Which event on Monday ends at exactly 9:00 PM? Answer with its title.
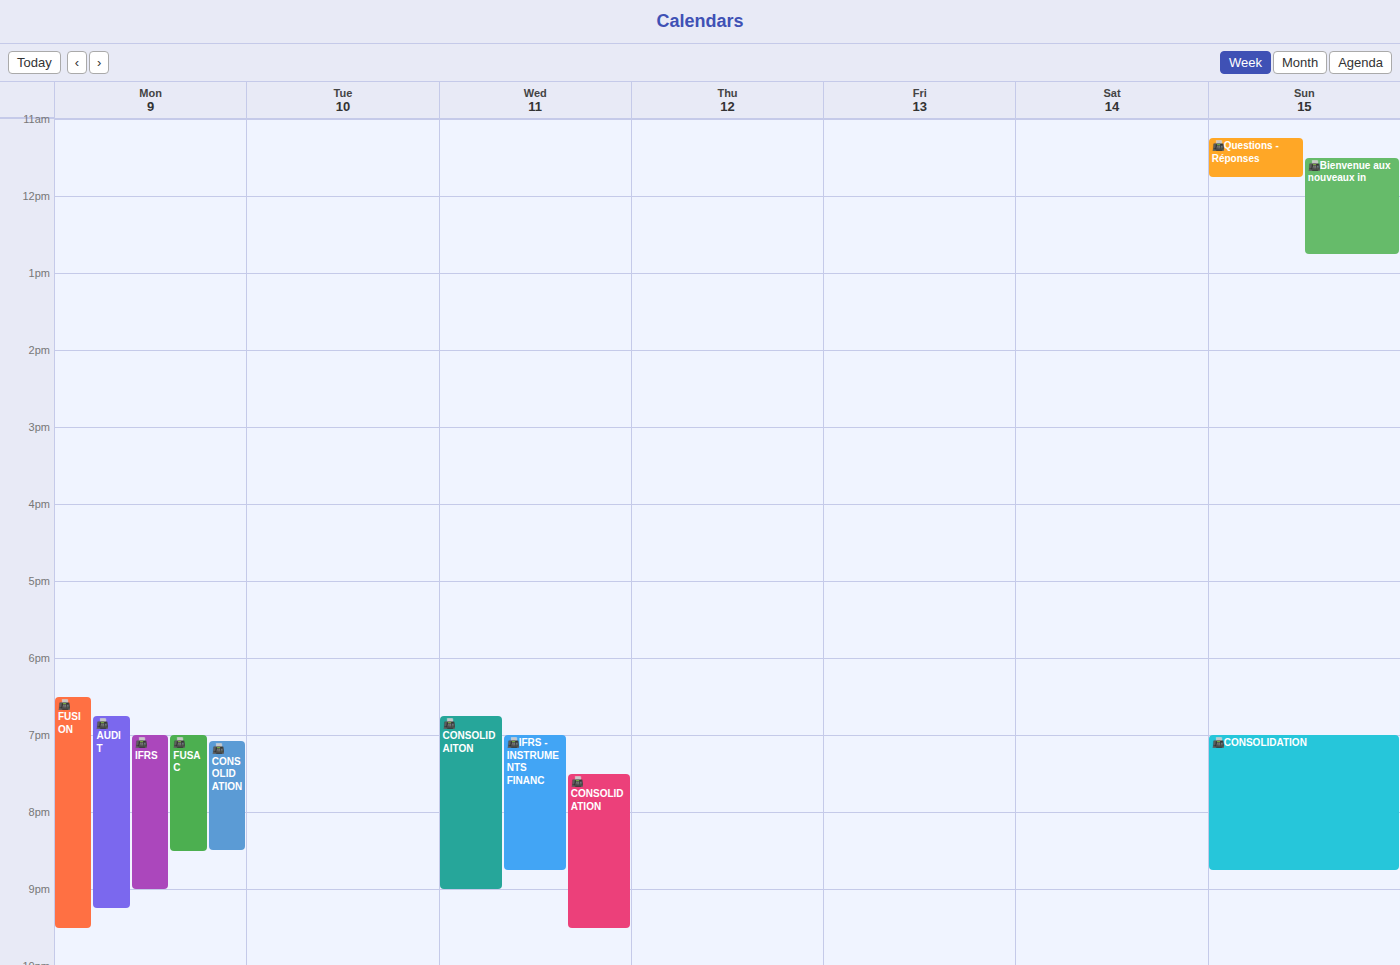
"📠IFRS"